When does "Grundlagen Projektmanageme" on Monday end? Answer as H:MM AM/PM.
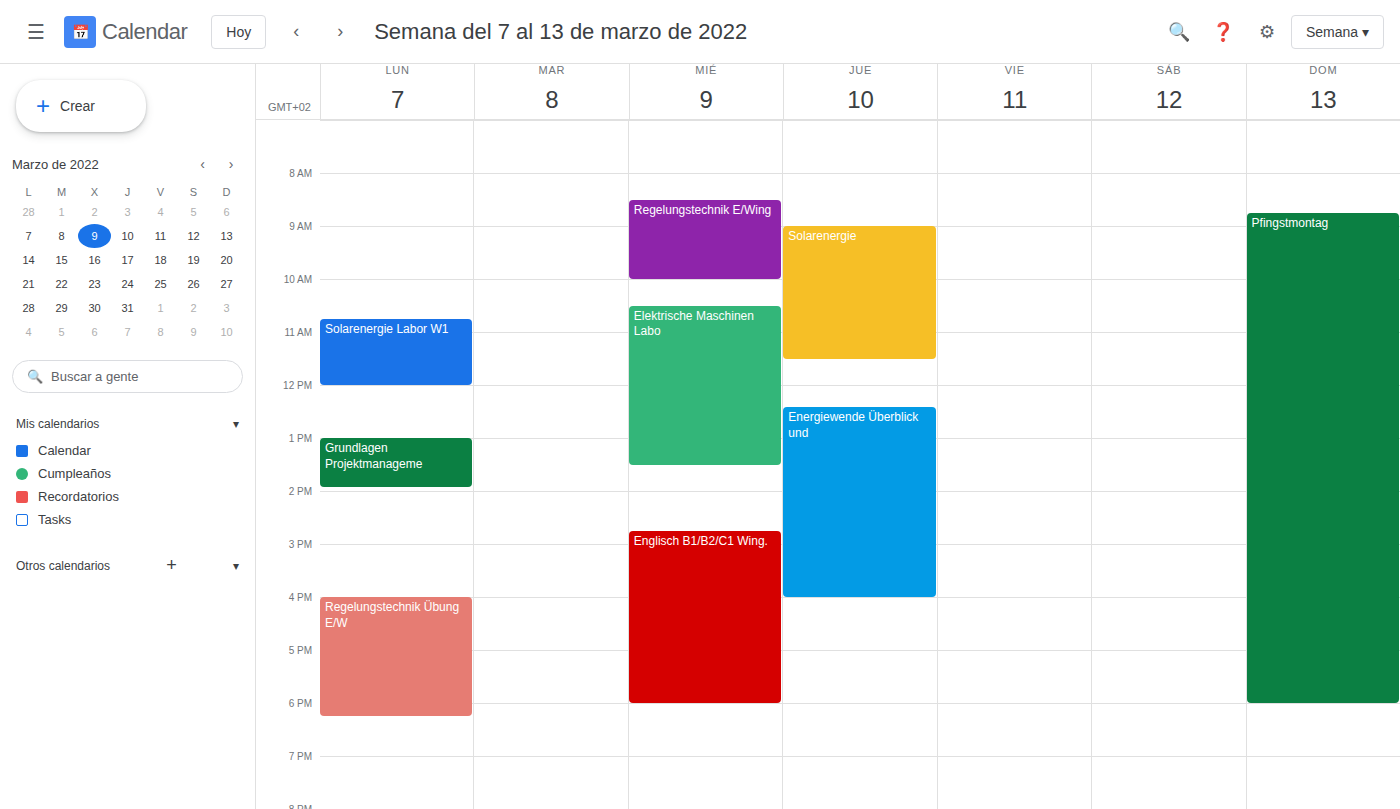
1:55 PM